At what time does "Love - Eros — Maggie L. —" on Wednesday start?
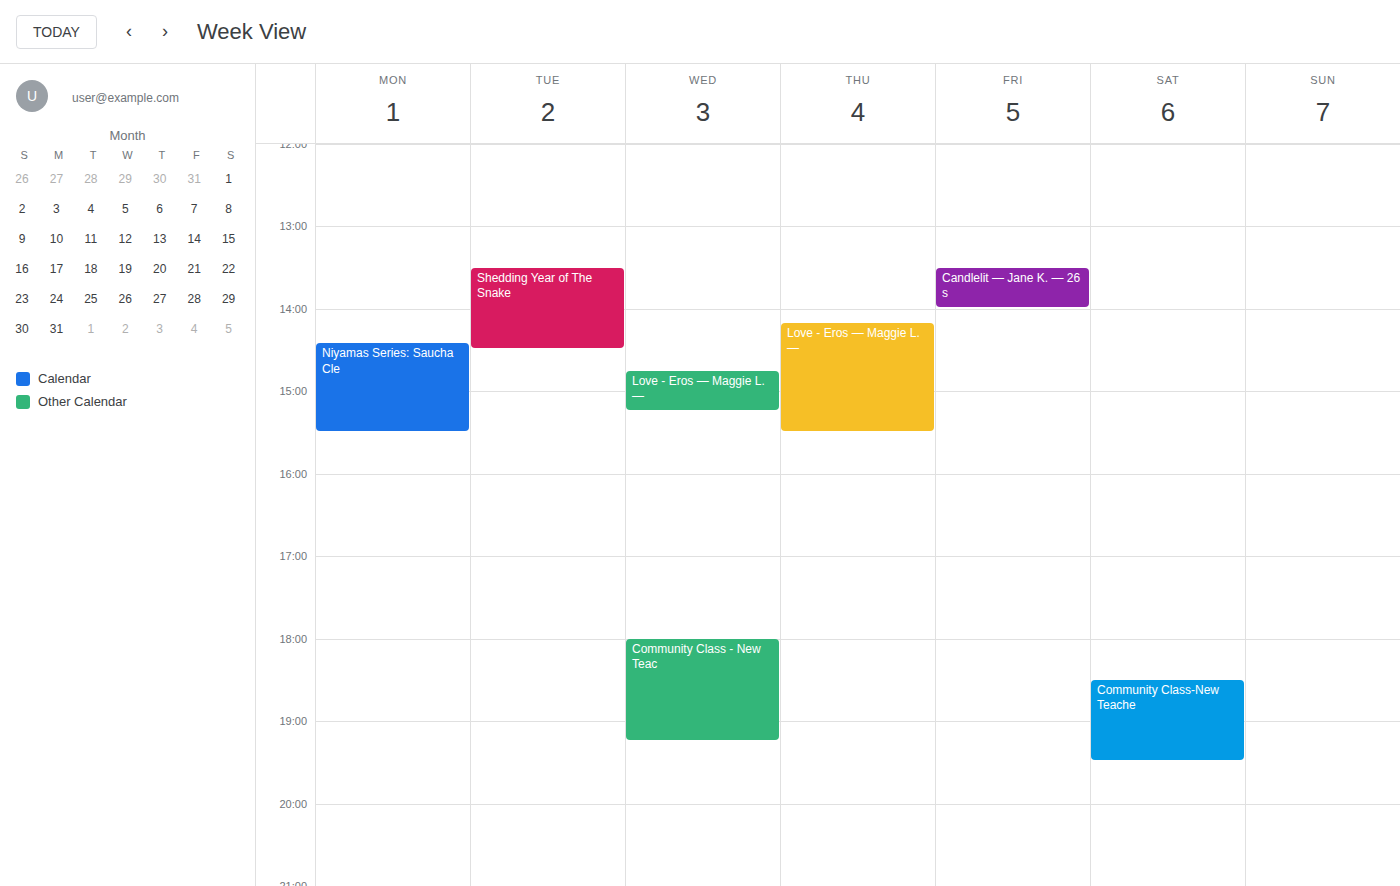
14:45